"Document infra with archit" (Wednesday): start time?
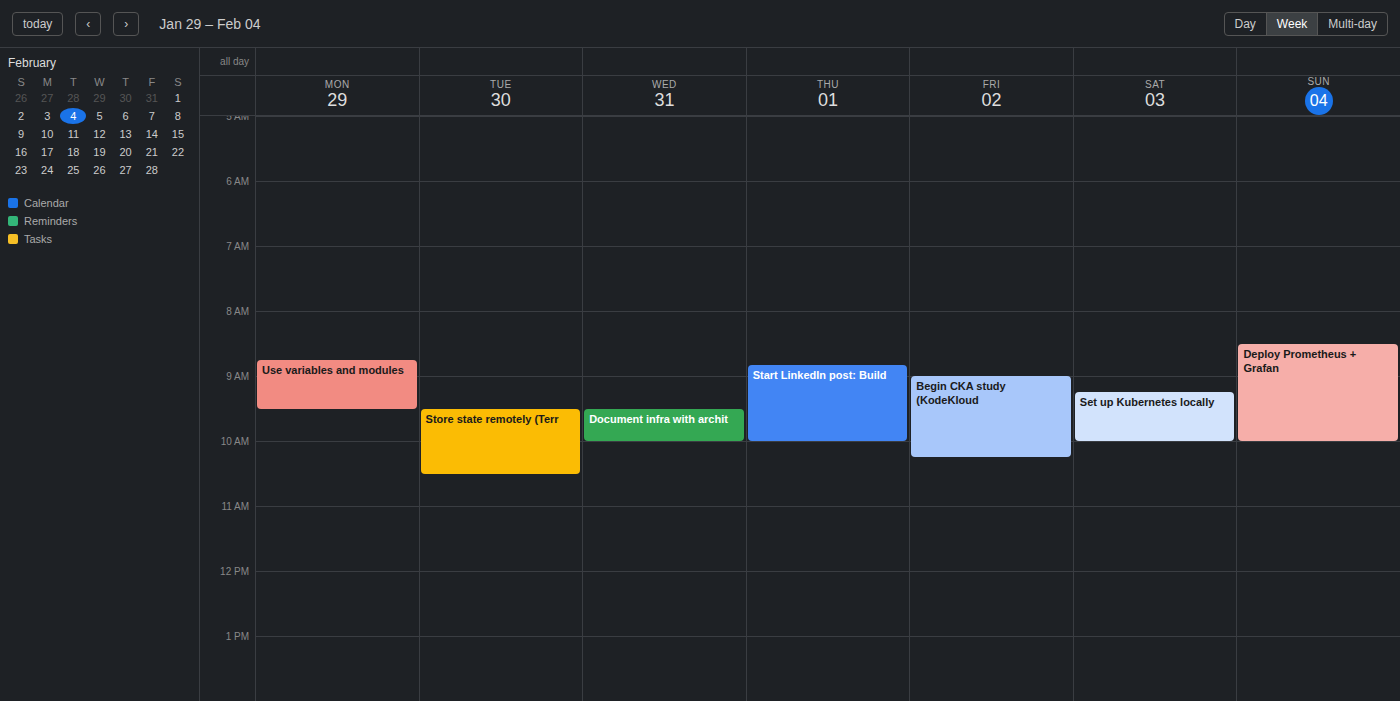
9:30 AM